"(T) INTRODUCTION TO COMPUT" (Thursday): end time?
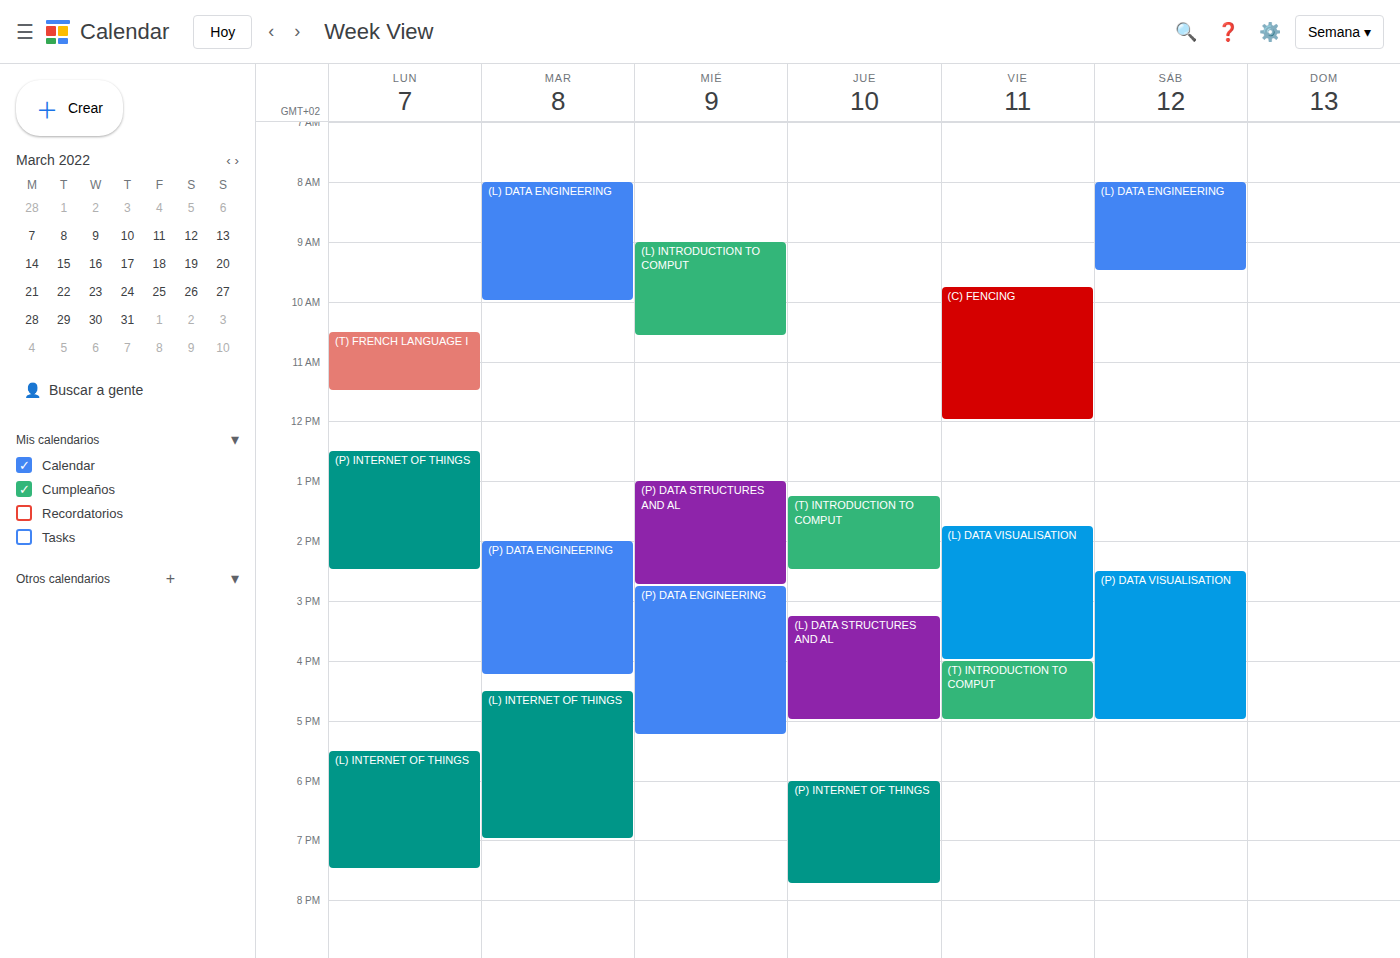
2:30 PM